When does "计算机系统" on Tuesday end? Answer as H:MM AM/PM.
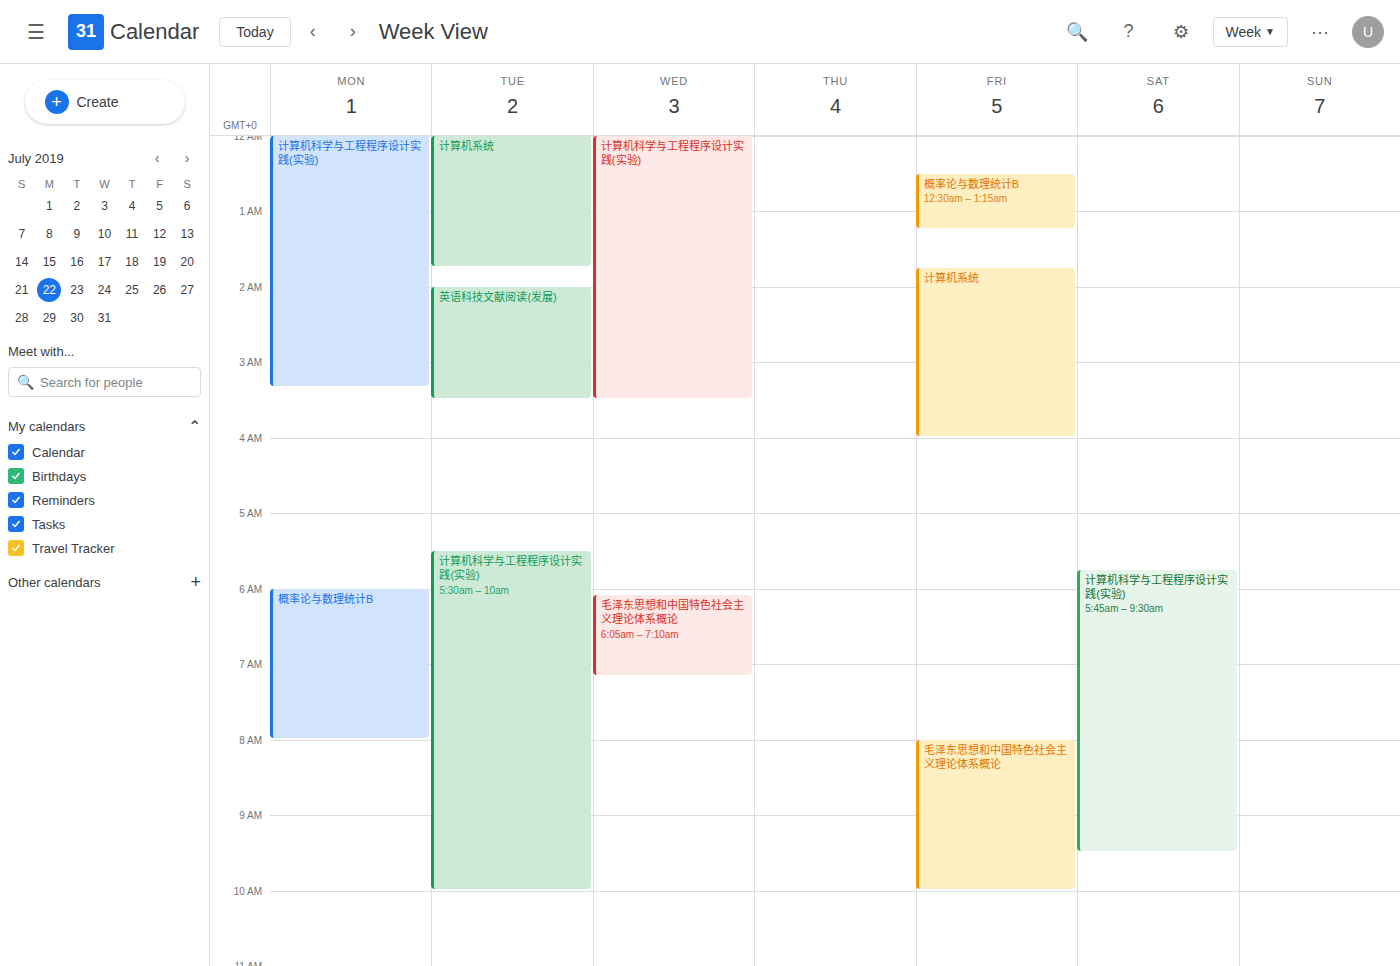
1:45 AM